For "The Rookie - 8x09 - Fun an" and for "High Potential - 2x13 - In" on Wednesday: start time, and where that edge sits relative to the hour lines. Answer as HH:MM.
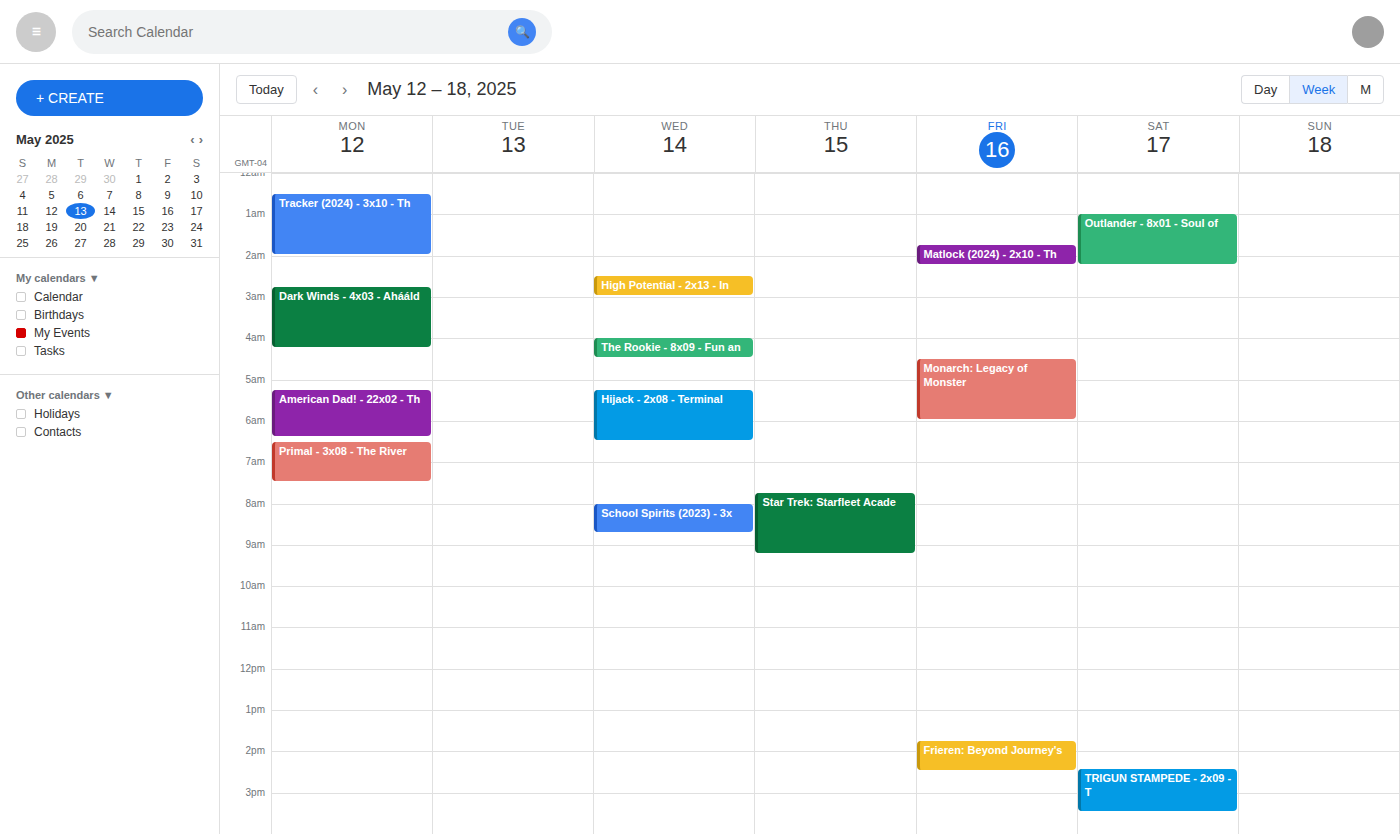
"The Rookie - 8x09 - Fun an": 04:00, exactly on the 04:00 line. "High Potential - 2x13 - In": 02:30, halfway between the 02:00 and 03:00 lines.